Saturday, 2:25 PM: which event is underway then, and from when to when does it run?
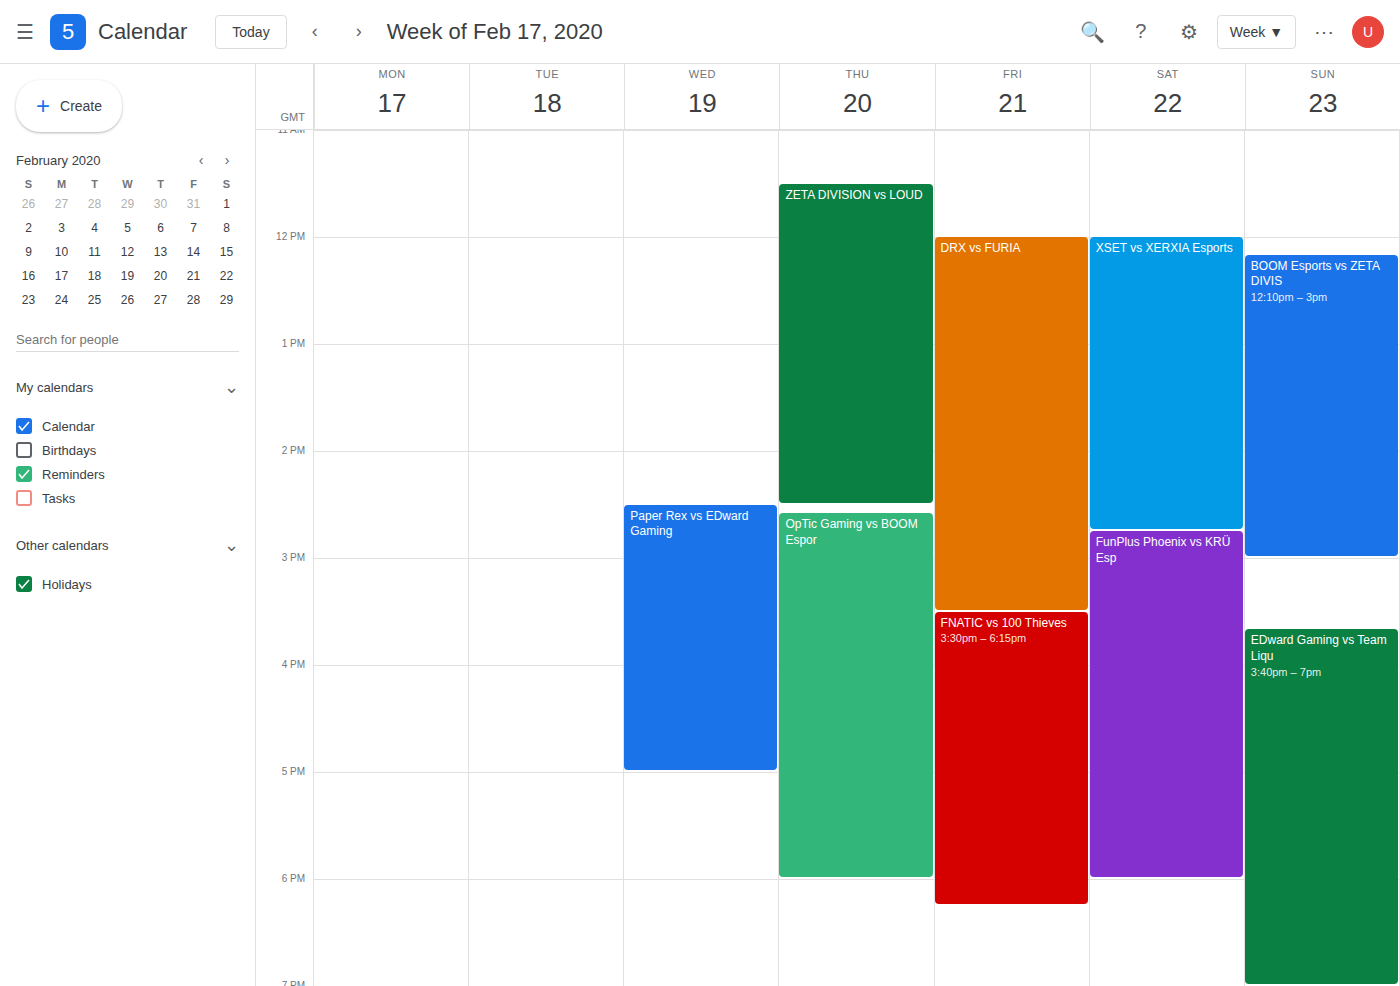
"XSET vs XERXIA Esports", 12:00 PM to 2:45 PM